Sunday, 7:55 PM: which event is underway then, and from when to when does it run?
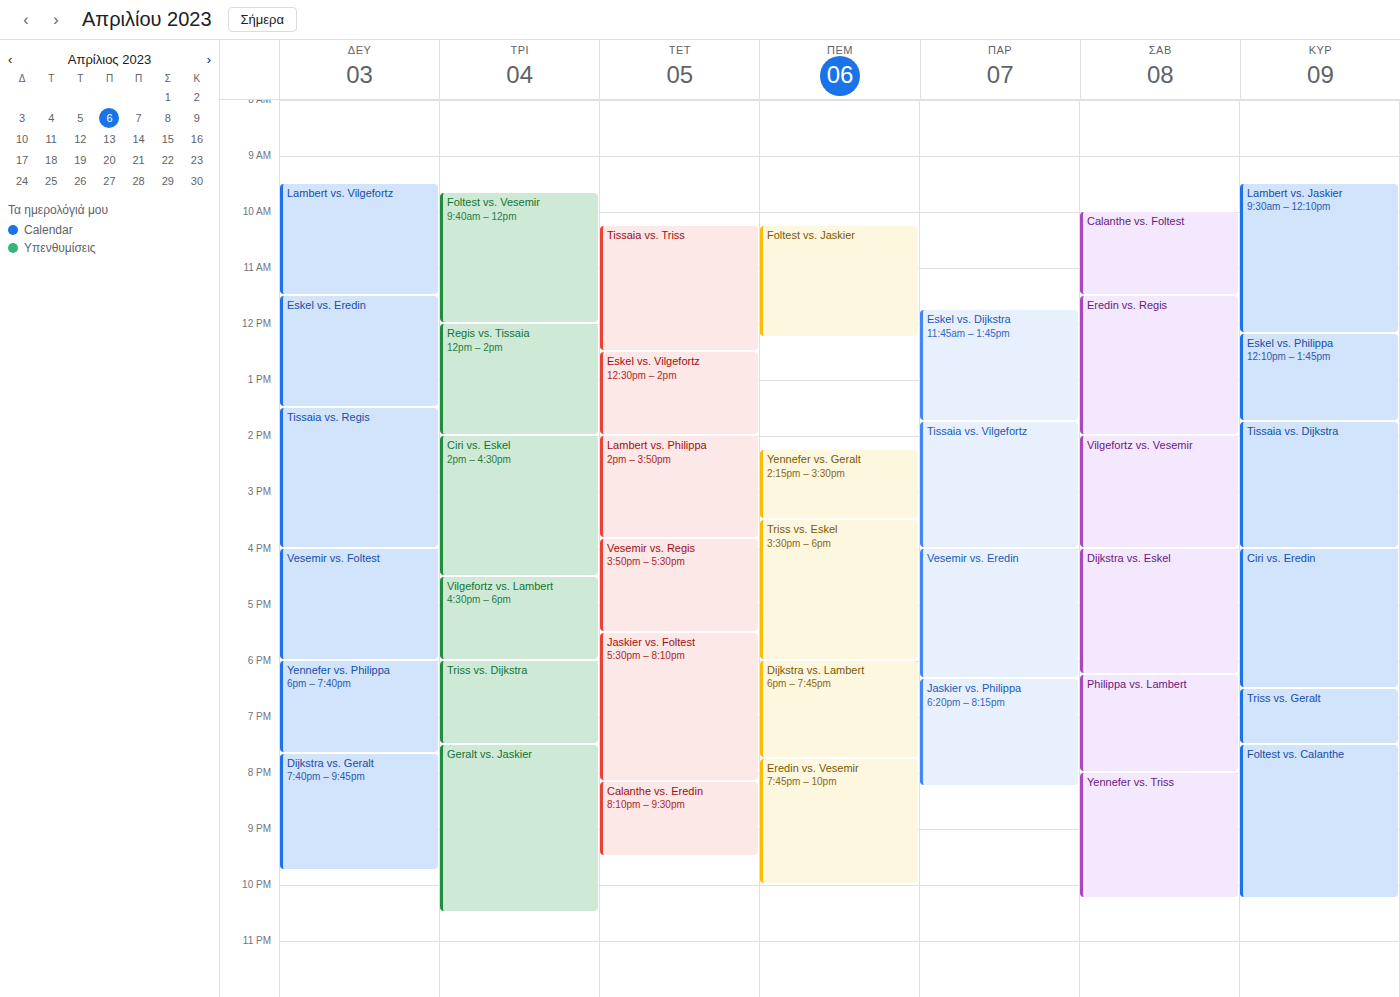
"Foltest vs. Calanthe", 7:30 PM to 10:15 PM